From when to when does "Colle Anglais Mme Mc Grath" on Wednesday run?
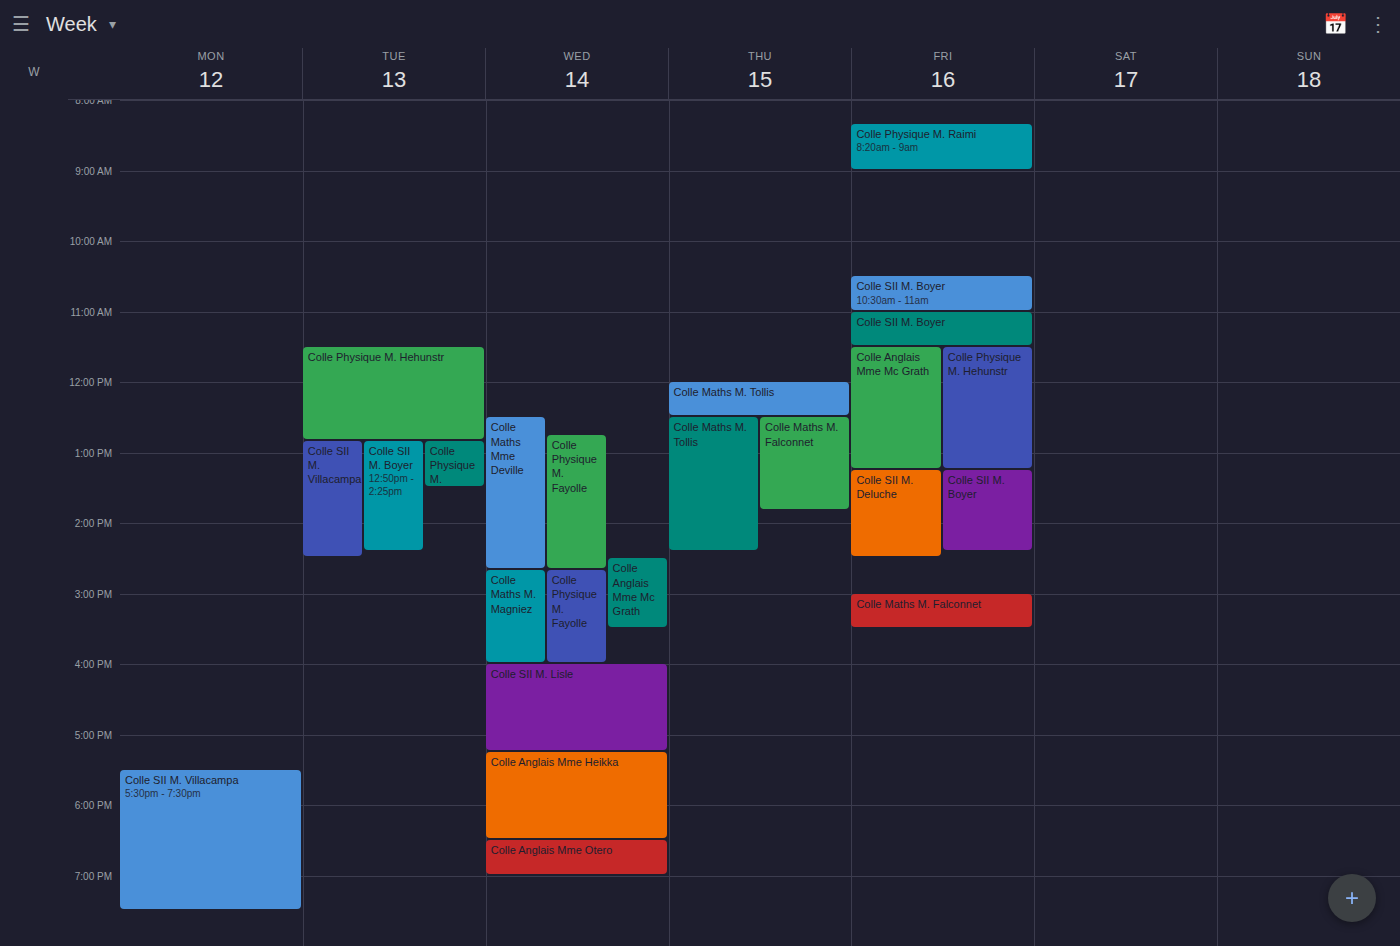
2:30 PM to 3:30 PM